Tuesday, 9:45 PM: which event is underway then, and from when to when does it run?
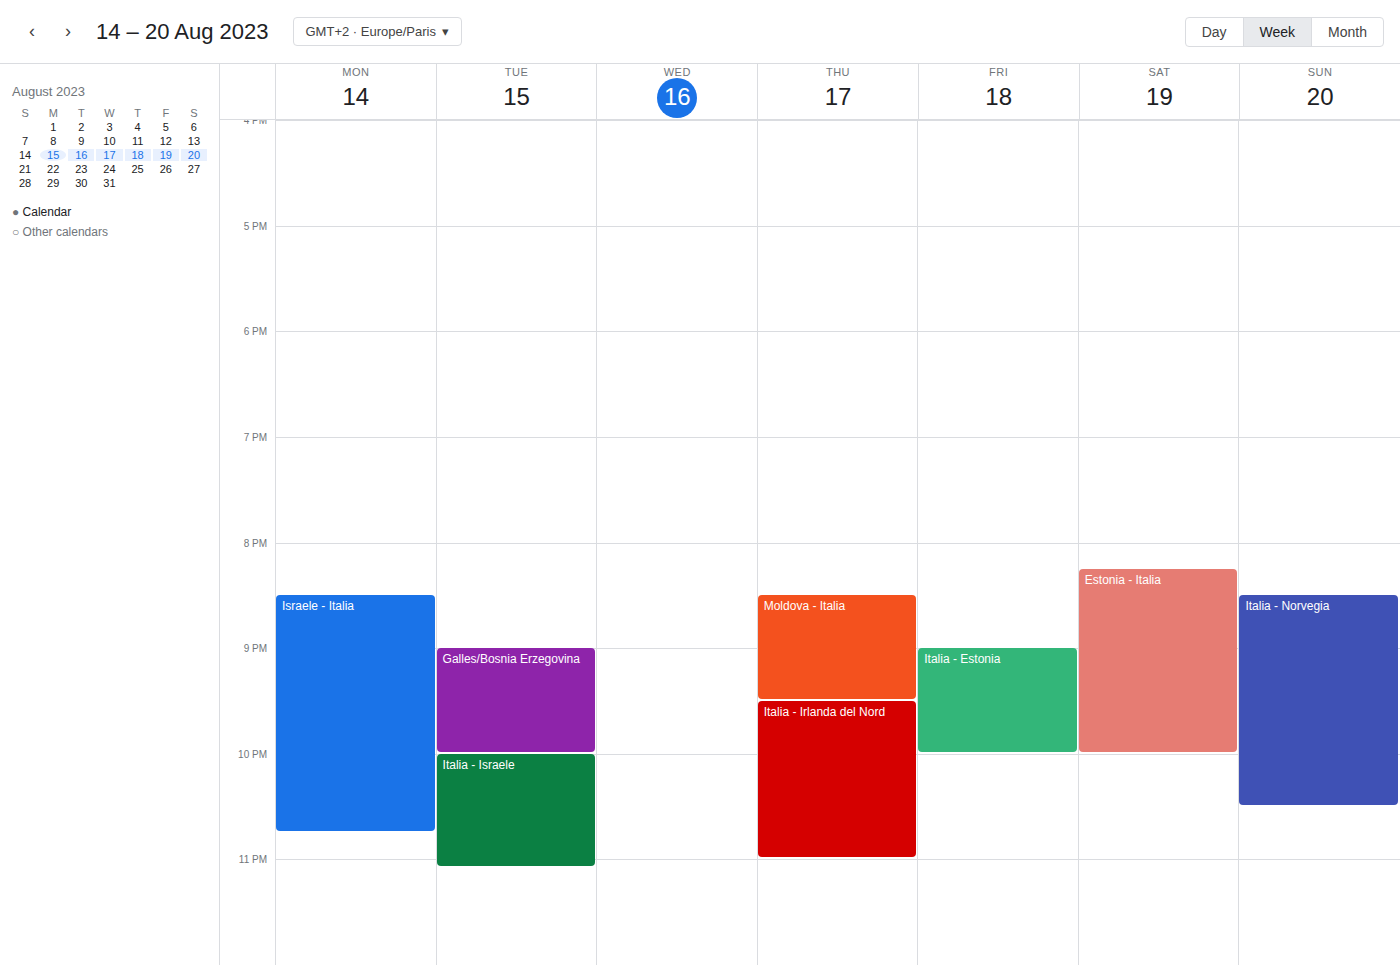
"Galles/Bosnia Erzegovina", 9:00 PM to 10:00 PM